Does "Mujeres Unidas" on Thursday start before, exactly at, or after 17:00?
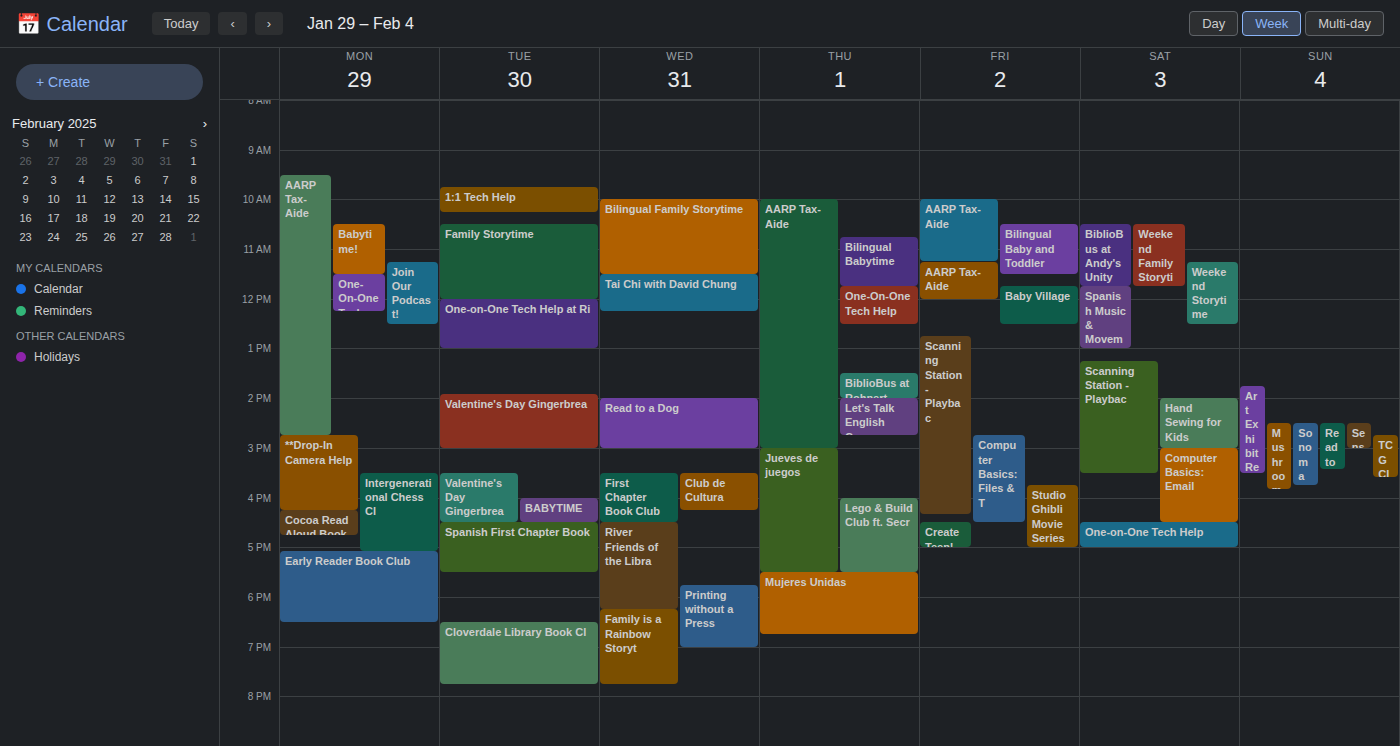
17:30 -- after 17:00, 30 minutes below the 17:00 line.